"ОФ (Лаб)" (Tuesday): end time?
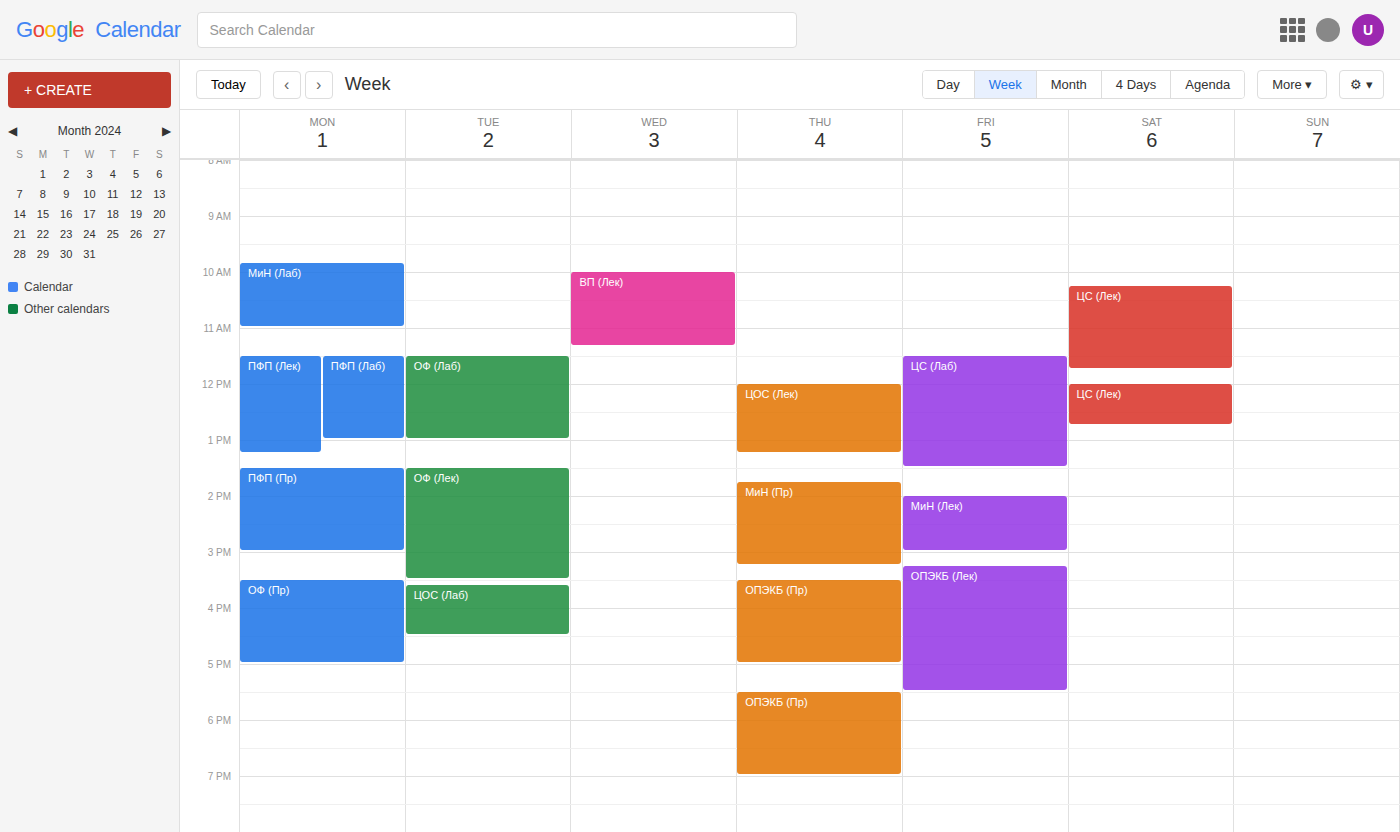
1:00 PM